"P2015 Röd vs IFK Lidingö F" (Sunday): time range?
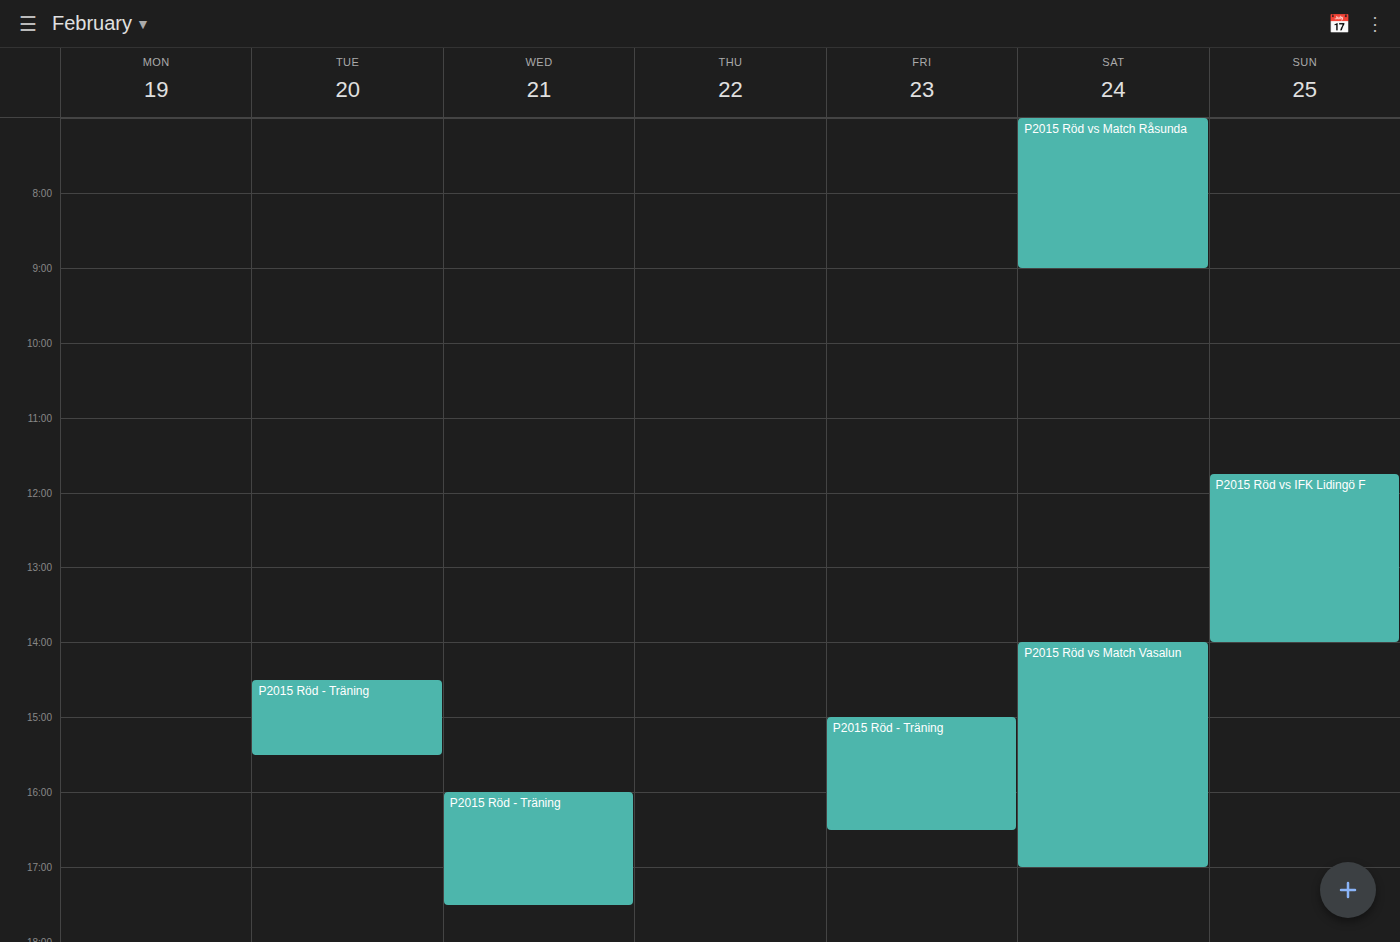
11:45 to 14:00